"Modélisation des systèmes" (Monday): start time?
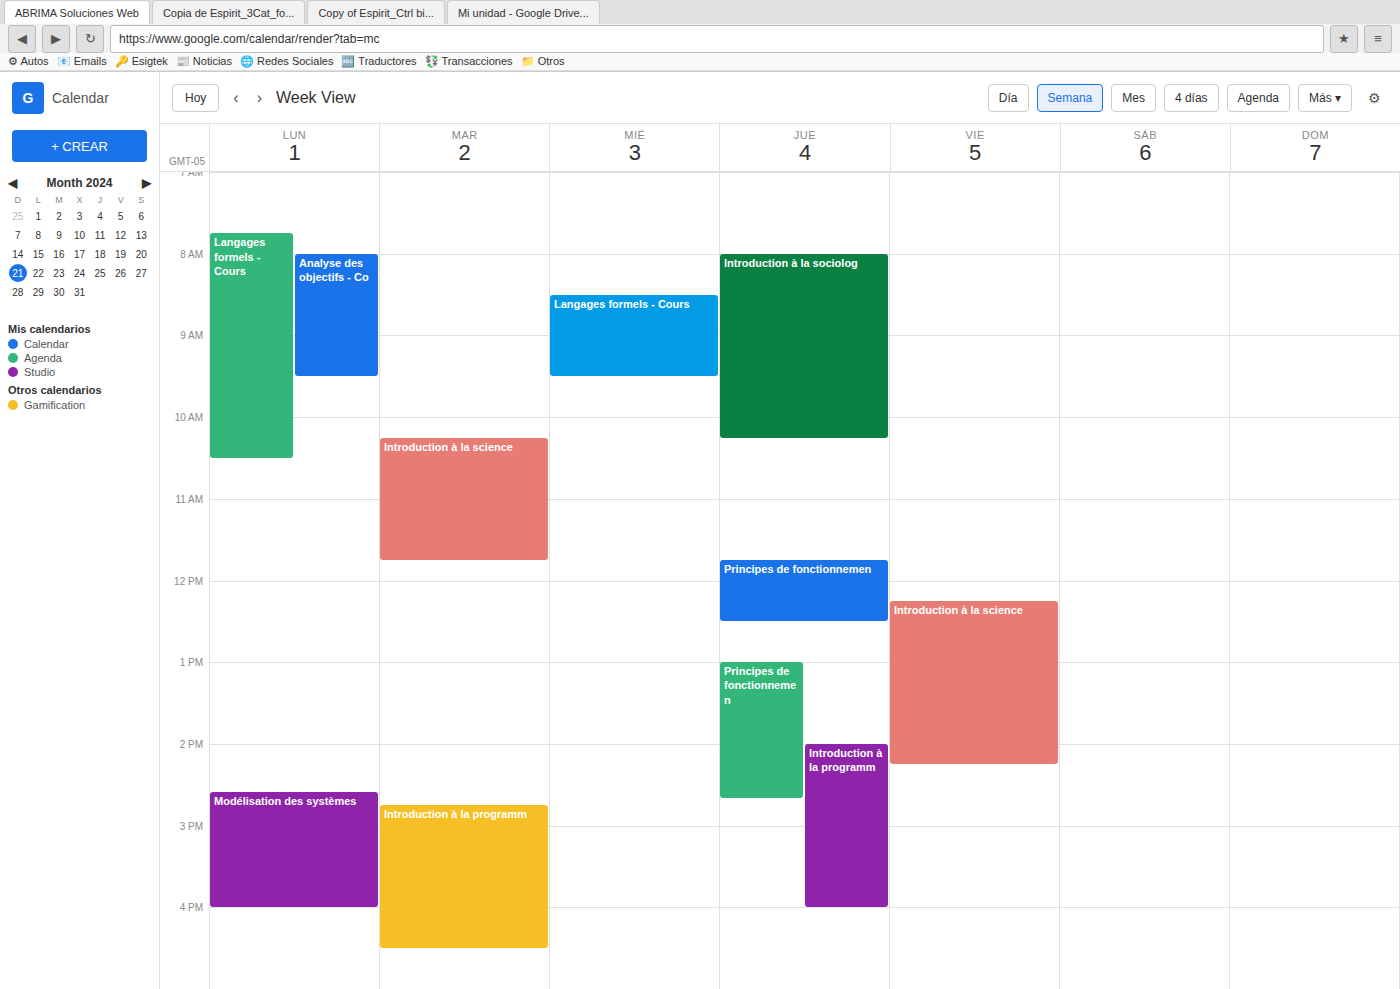
2:35 PM